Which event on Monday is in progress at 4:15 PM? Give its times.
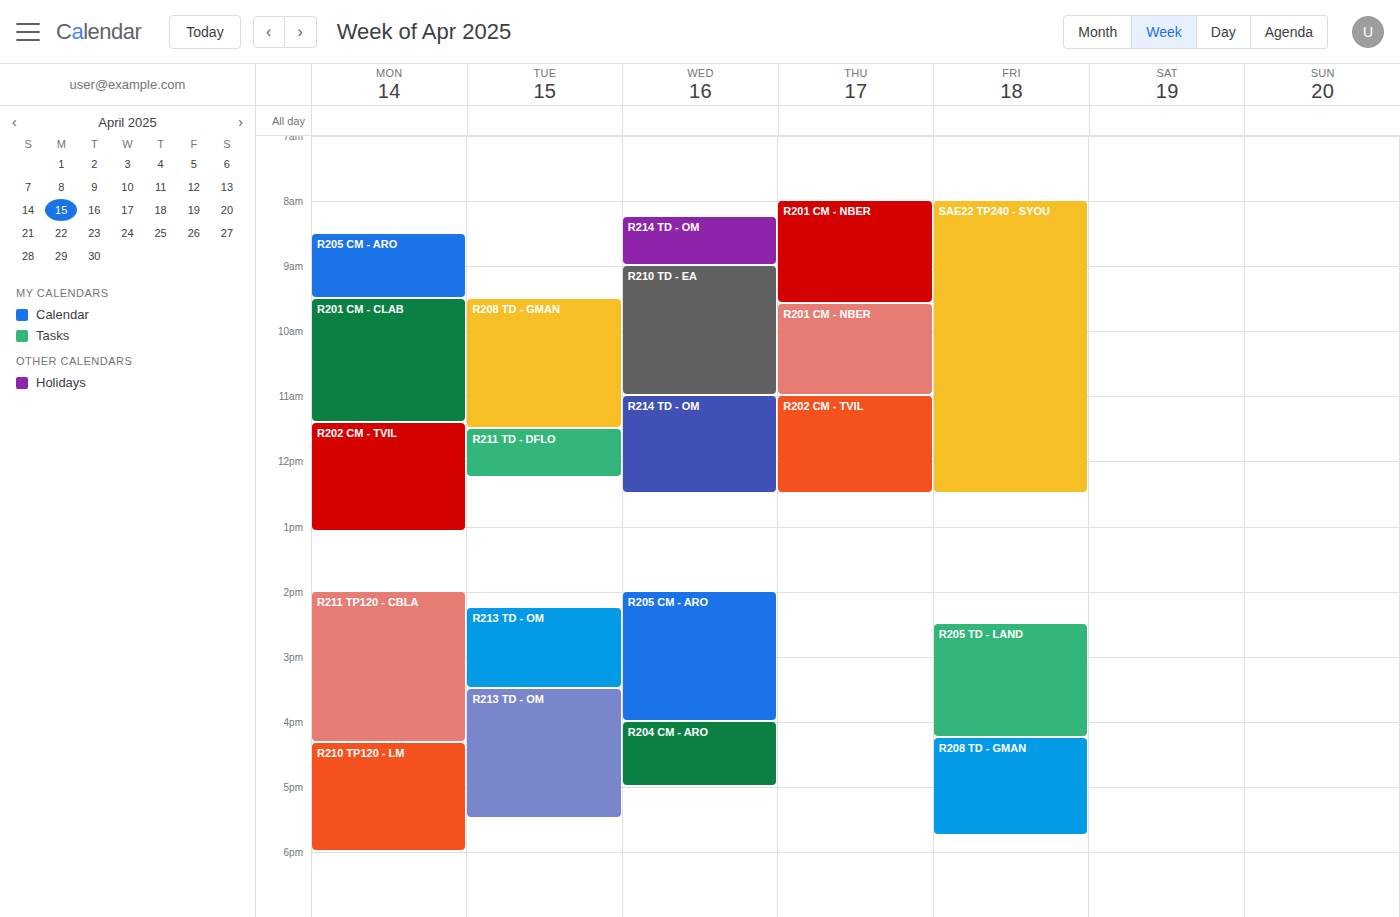
"R211 TP120 - CBLA", 2:00 PM to 4:20 PM